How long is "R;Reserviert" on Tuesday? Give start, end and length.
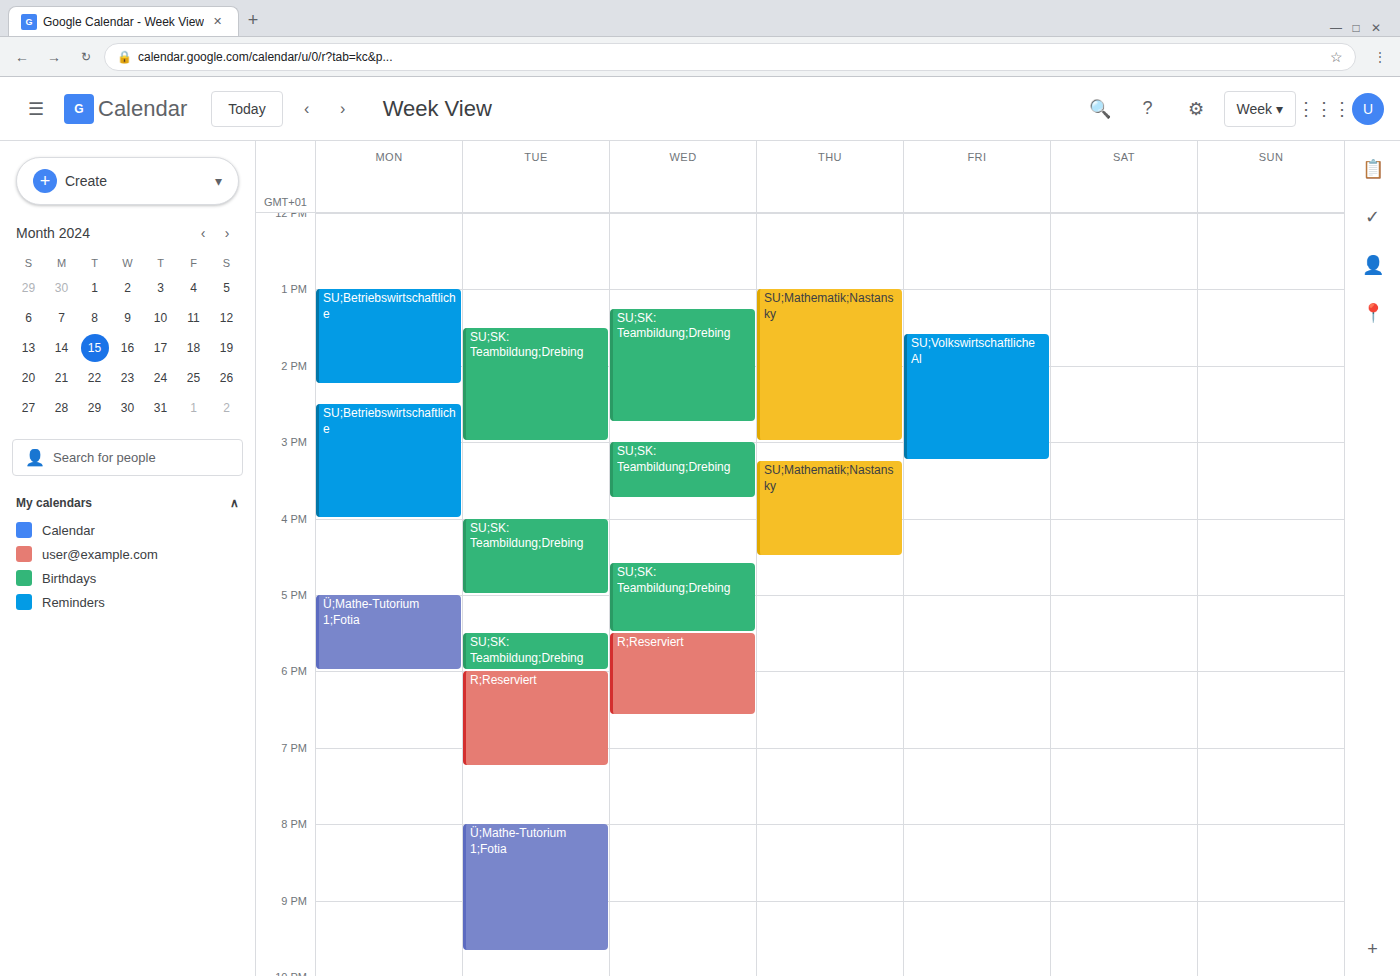
6:00 PM to 7:15 PM, 1 hour 15 minutes